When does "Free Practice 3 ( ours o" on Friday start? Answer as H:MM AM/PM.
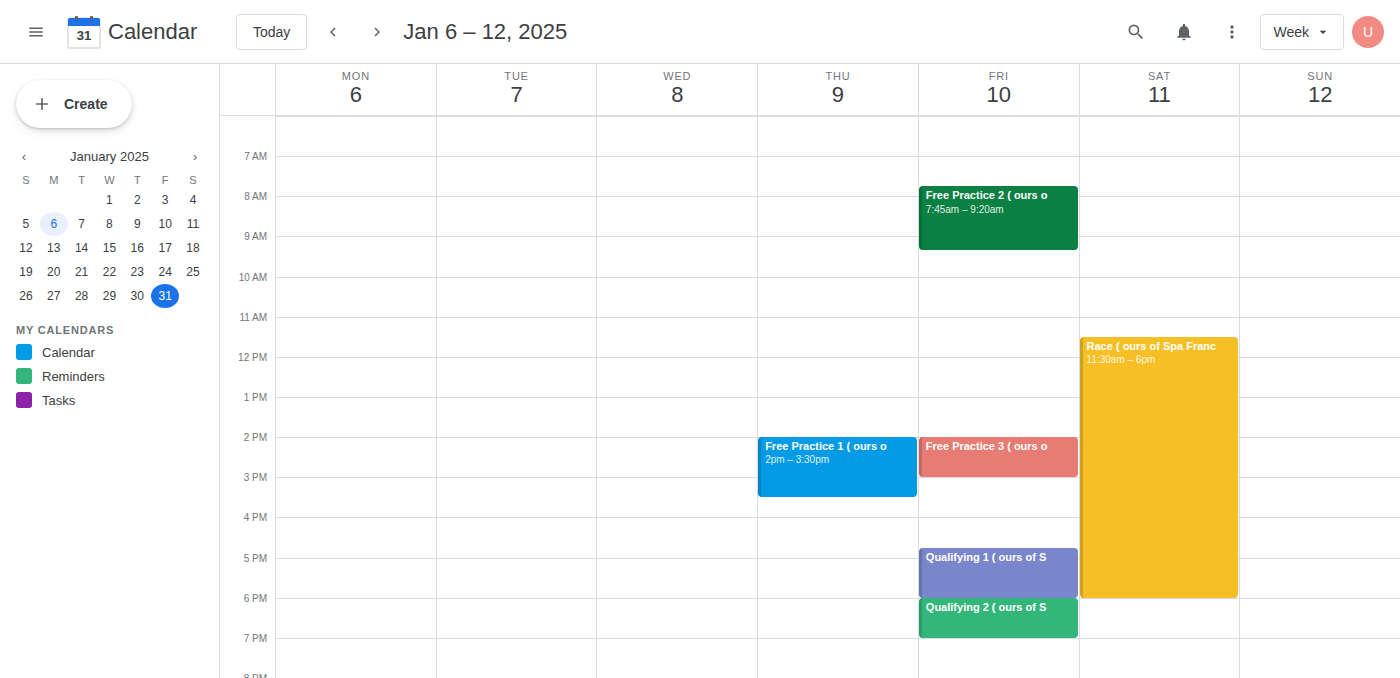
2:00 PM